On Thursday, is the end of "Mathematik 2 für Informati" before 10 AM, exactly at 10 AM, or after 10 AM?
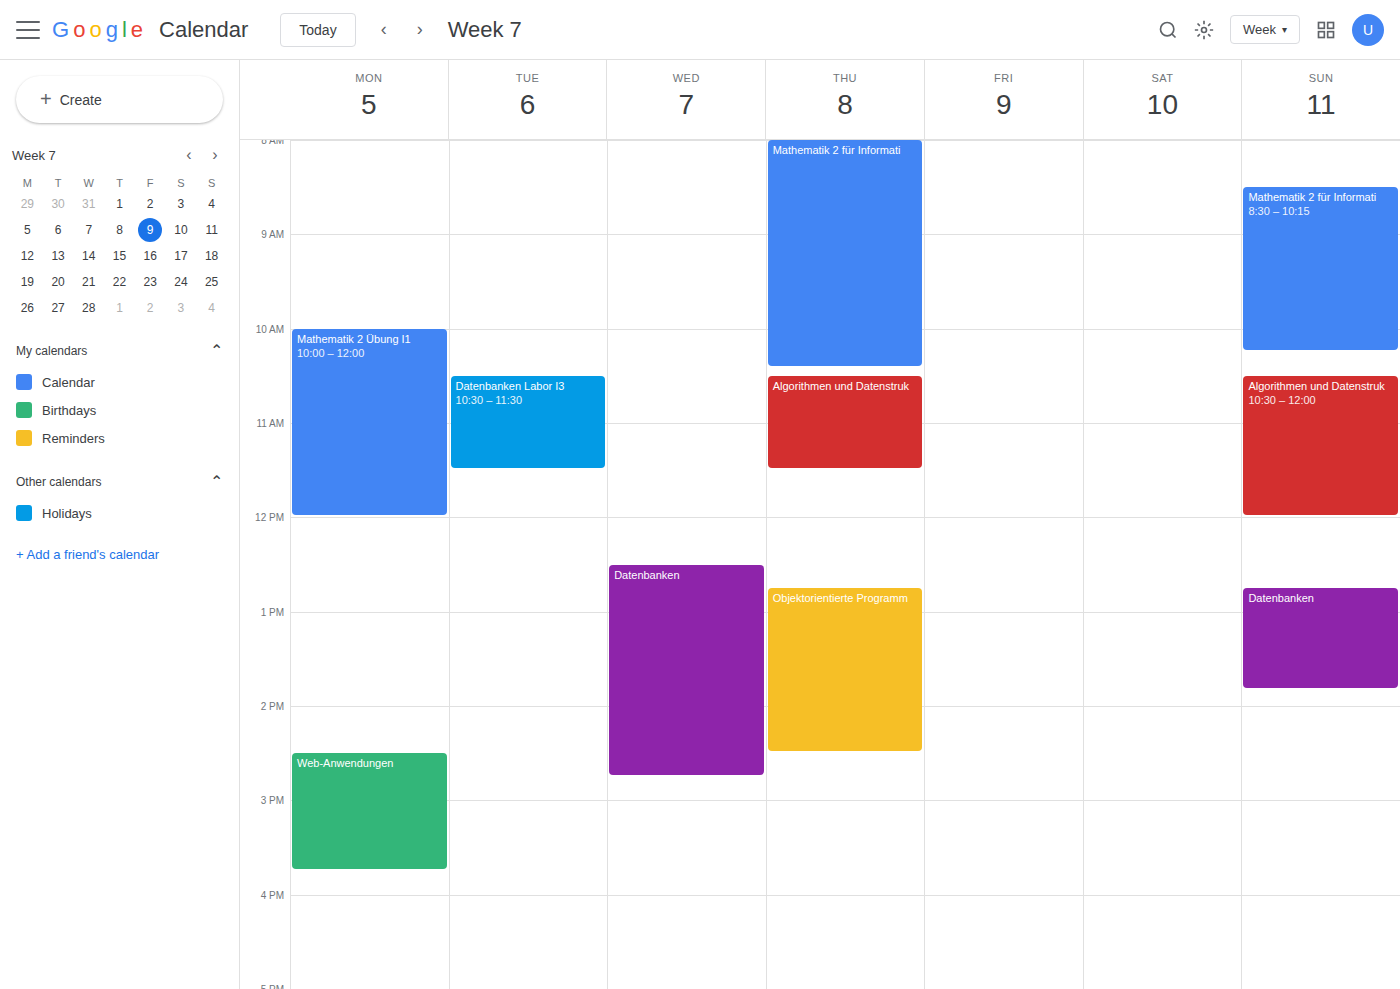
10:25 AM -- after 10 AM, 25 minutes below the 10 AM line.